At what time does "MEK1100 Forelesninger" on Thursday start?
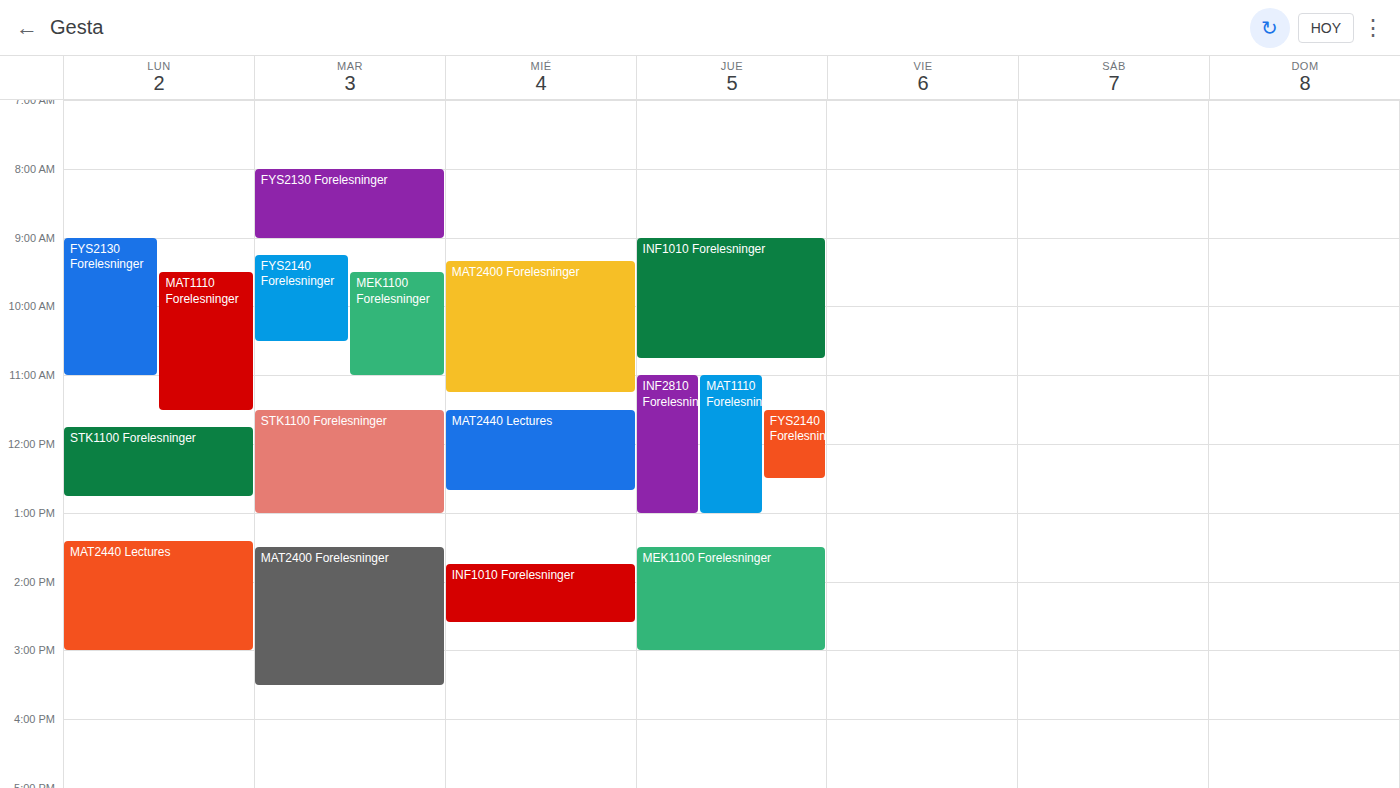
1:30 PM